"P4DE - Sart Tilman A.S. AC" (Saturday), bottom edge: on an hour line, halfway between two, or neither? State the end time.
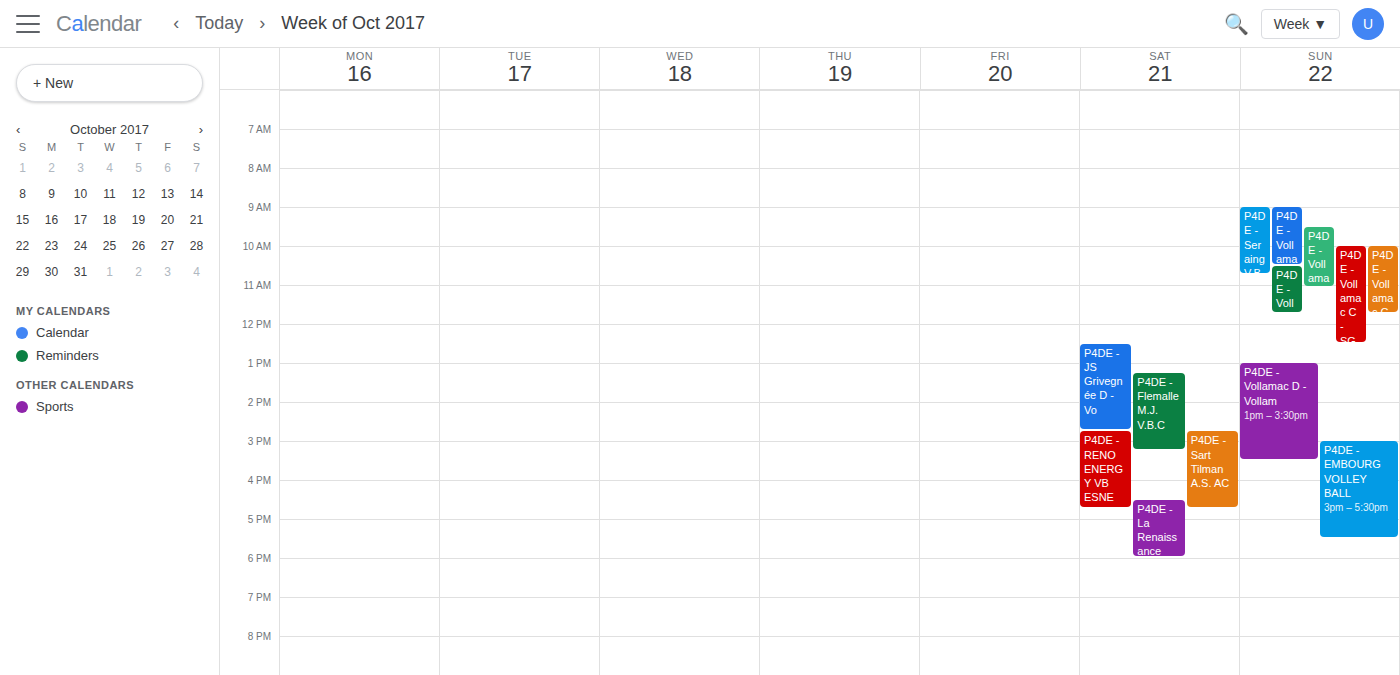
16:45 -- neither: three quarters of the way from the 16:00 line to the 17:00 line.